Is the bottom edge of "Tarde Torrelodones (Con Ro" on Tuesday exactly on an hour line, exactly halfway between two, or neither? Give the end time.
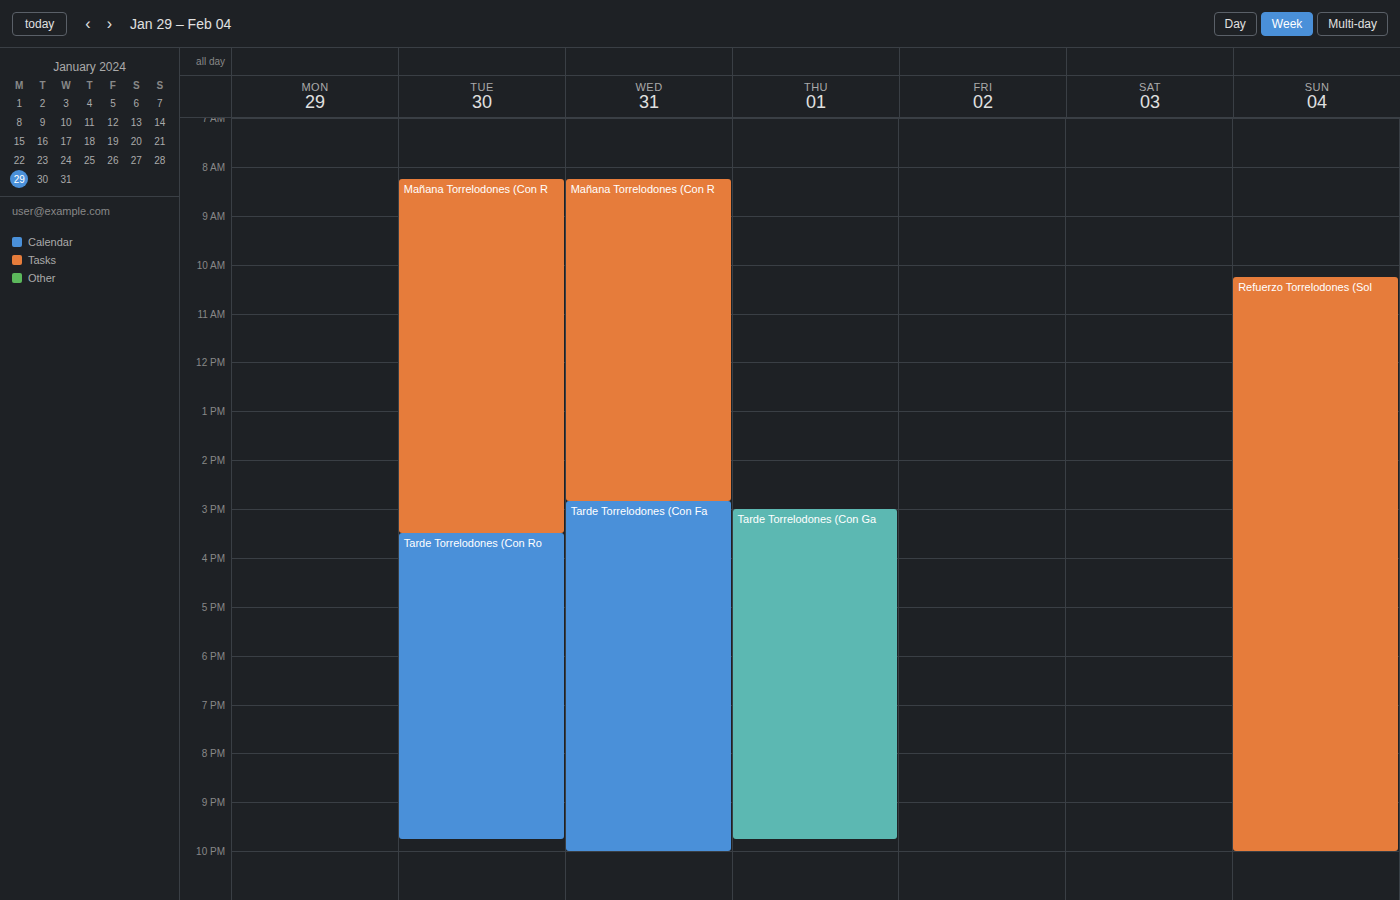
9:45 PM -- neither: three quarters of the way from the 9 PM line to the 10 PM line.